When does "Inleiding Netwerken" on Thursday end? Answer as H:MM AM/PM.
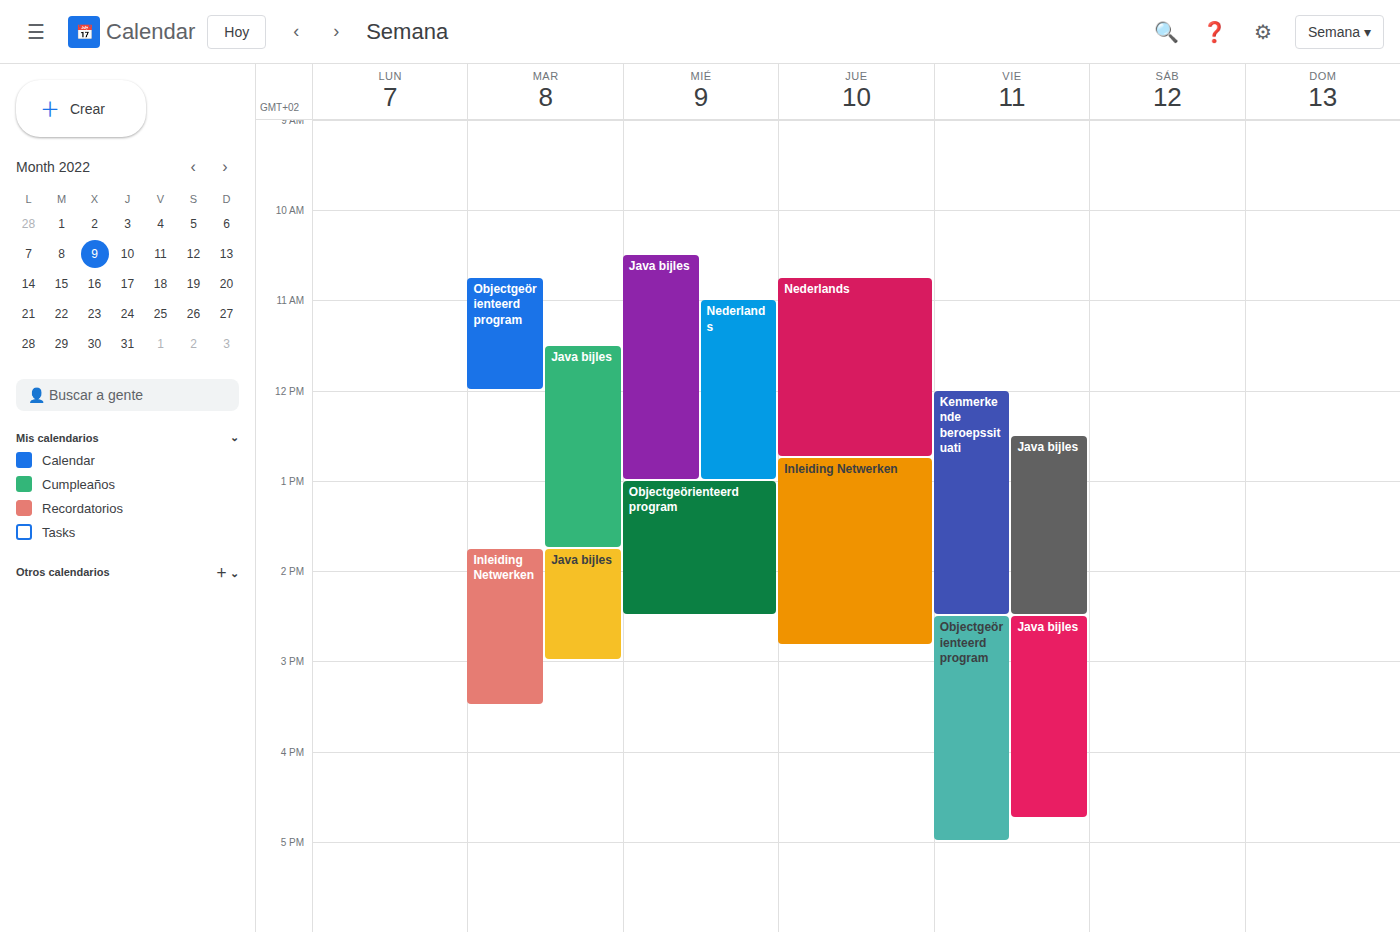
2:50 PM